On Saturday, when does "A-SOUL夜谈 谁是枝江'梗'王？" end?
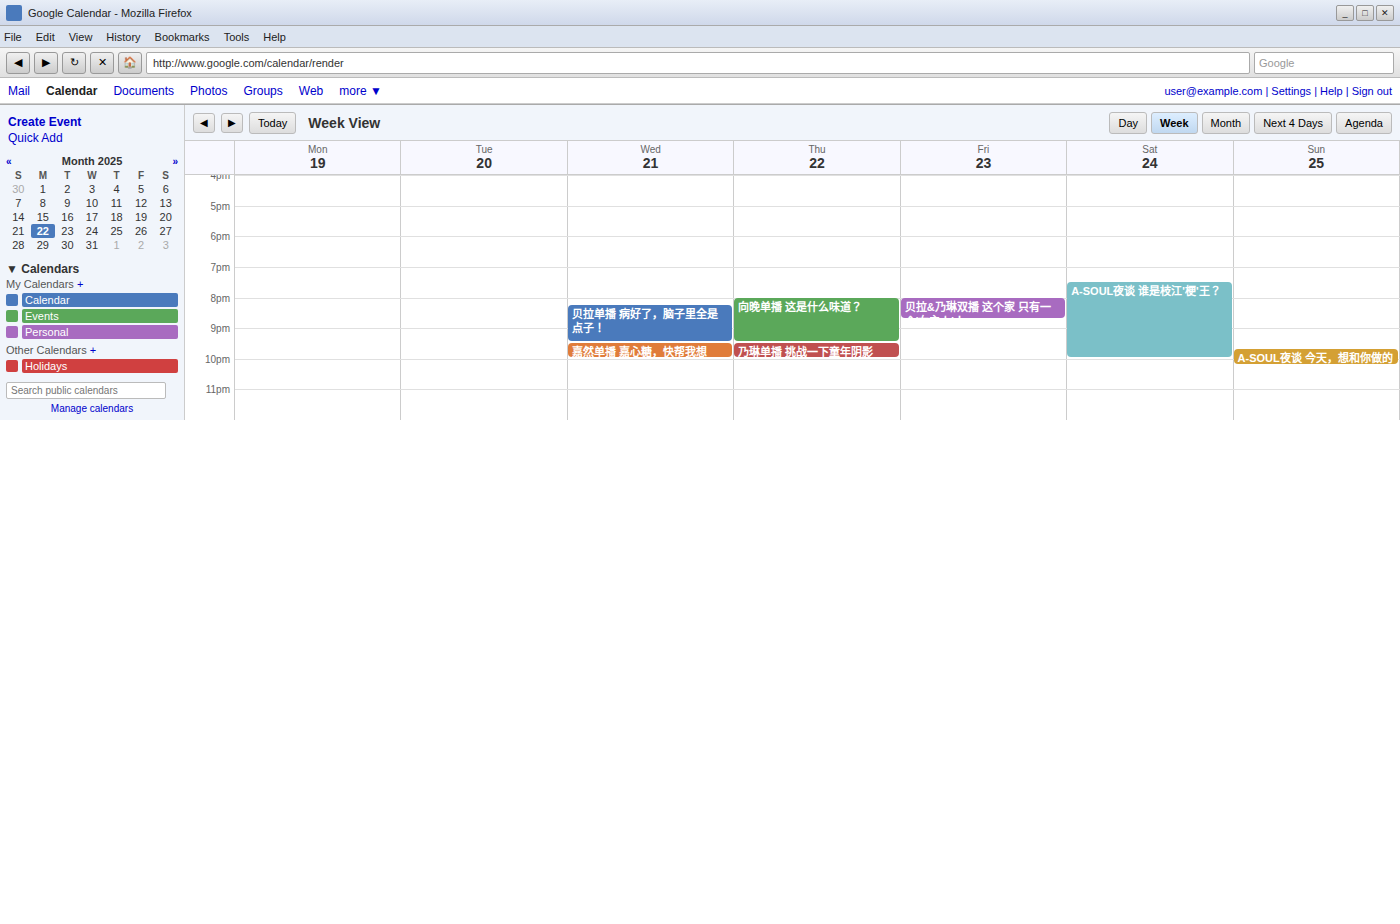
10:00 PM